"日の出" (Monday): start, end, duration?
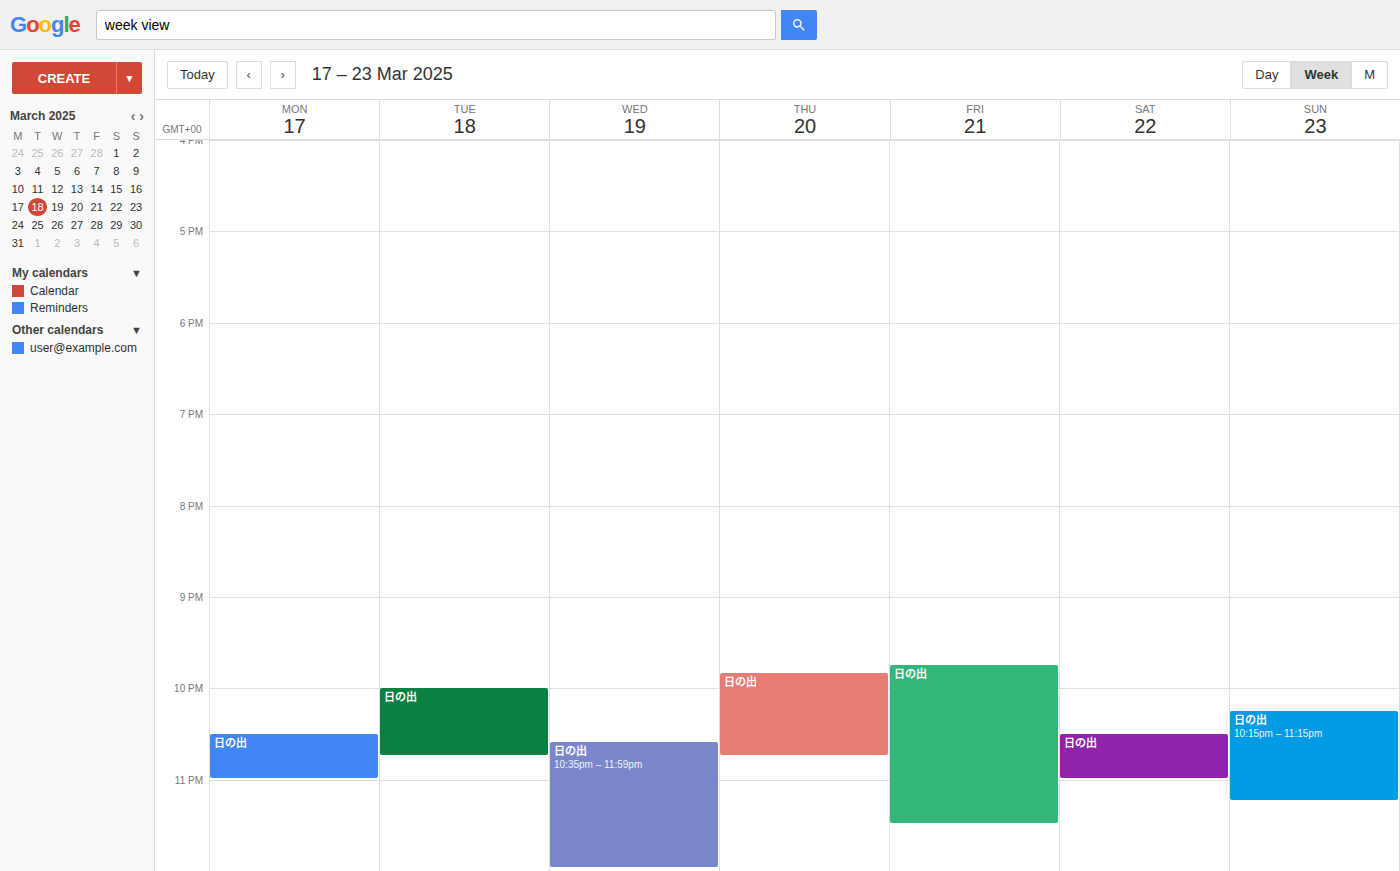
22:30 to 23:00, 30 minutes